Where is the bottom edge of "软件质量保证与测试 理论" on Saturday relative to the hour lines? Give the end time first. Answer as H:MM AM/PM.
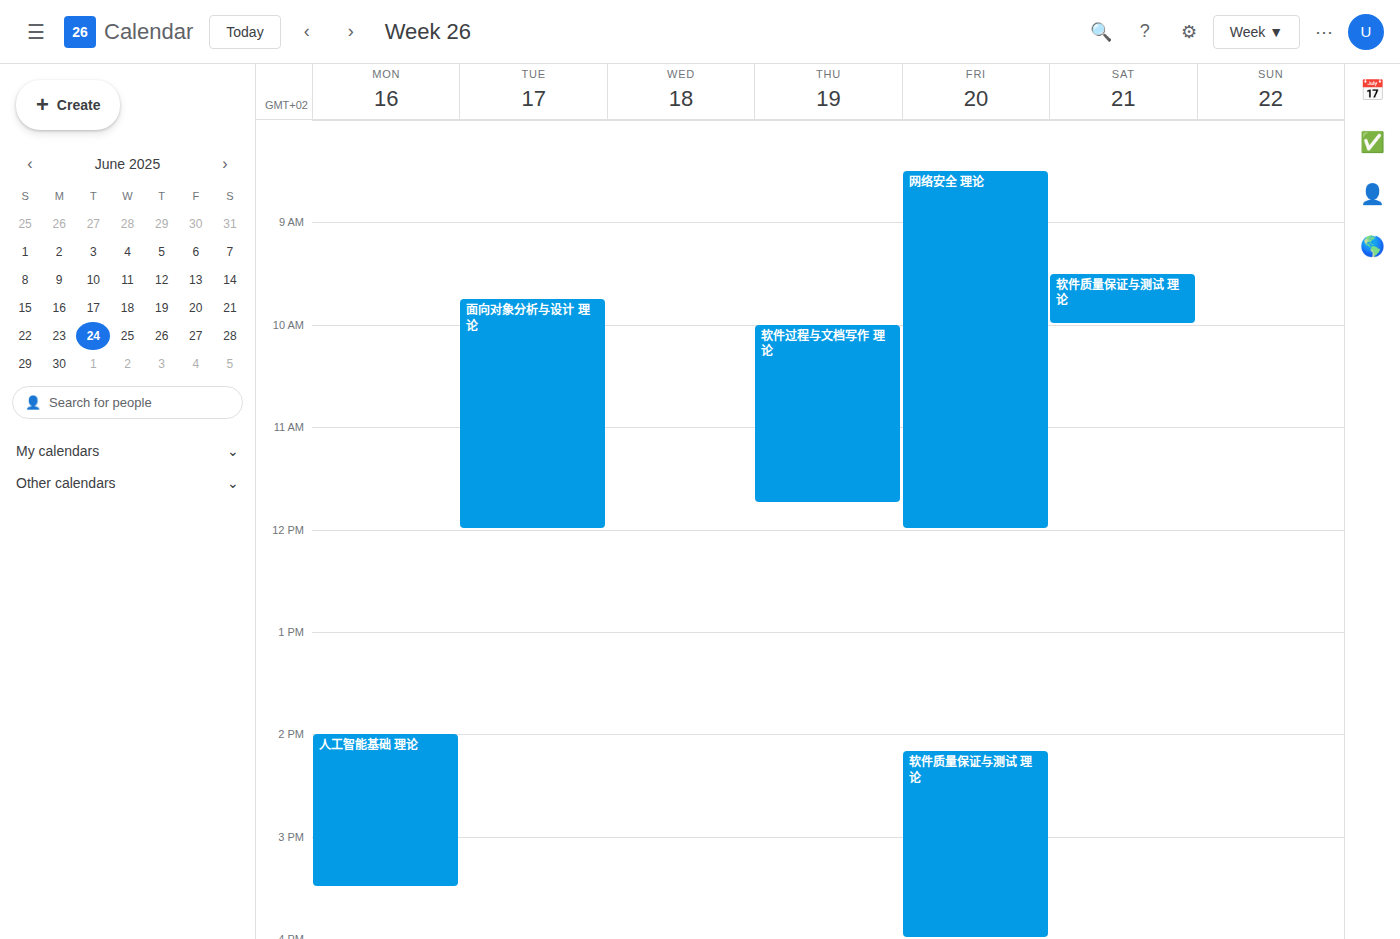
10:00 AM -- exactly on the 10 AM line.